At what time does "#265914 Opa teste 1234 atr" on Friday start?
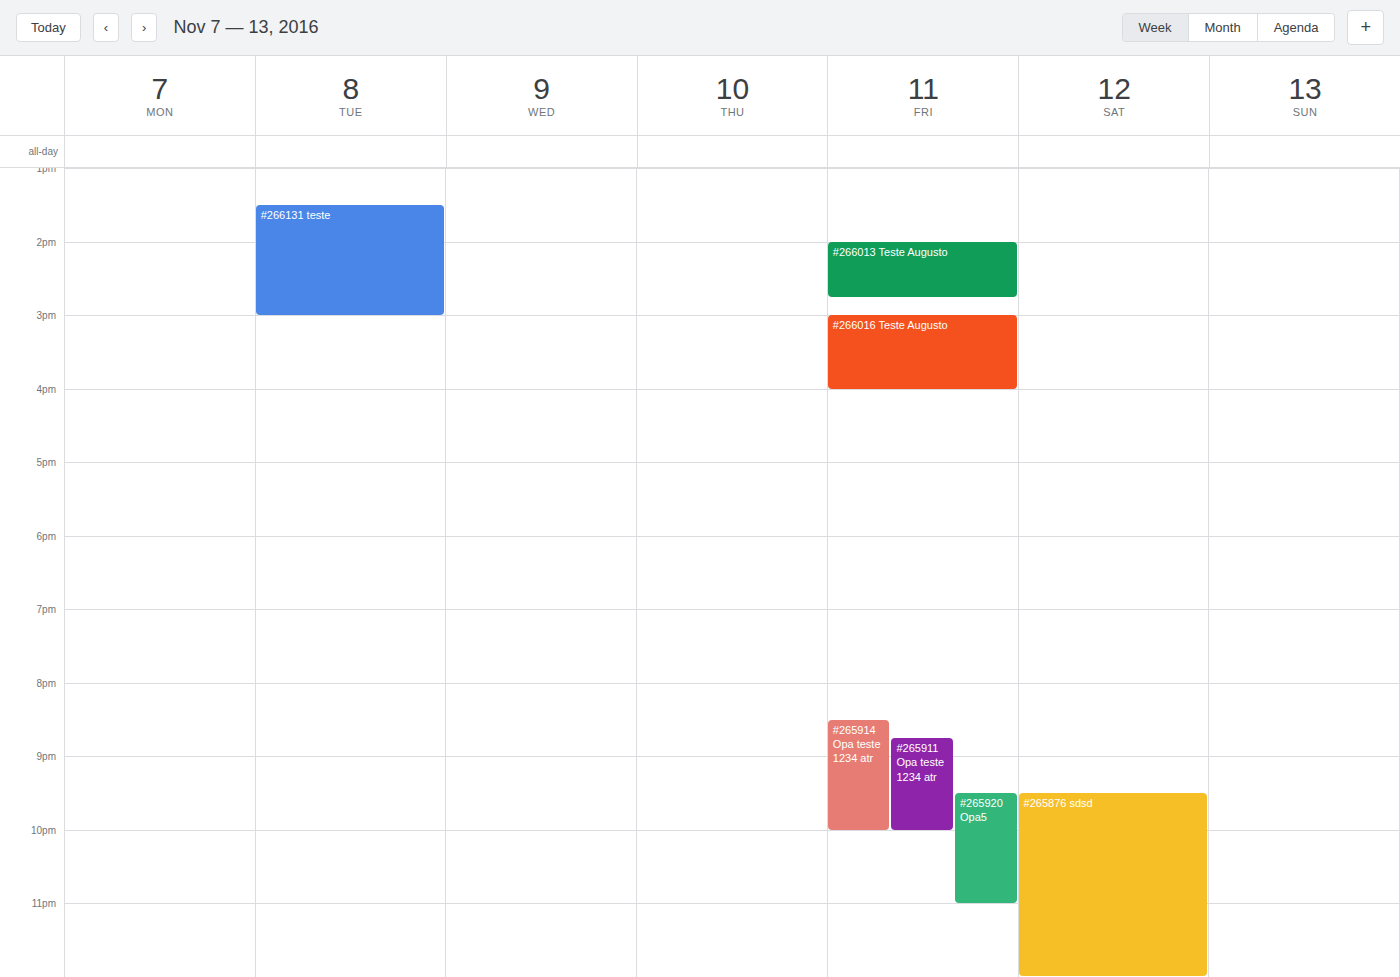
20:30